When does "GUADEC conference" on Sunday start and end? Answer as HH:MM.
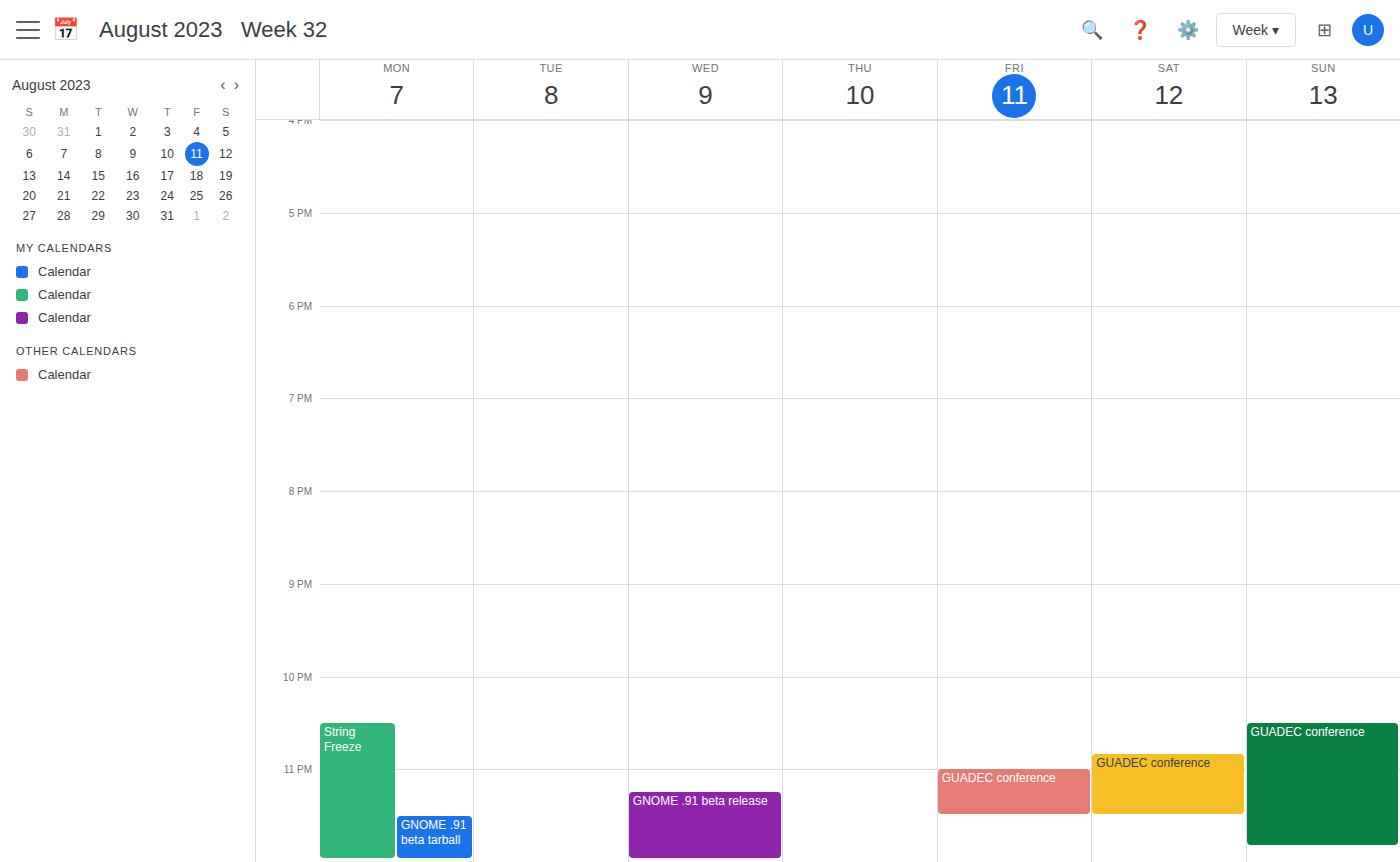
22:30 to 23:50